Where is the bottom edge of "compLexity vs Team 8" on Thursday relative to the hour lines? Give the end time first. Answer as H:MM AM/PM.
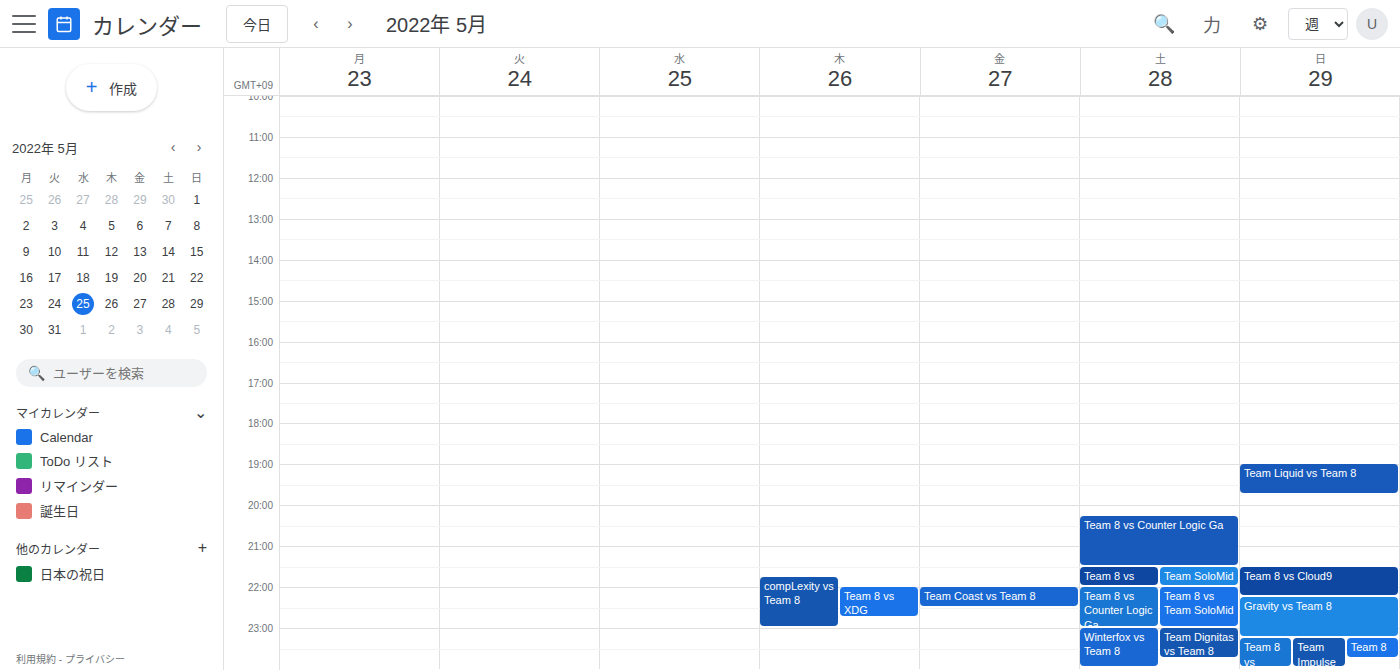
11:00 PM -- exactly on the 11 PM line.